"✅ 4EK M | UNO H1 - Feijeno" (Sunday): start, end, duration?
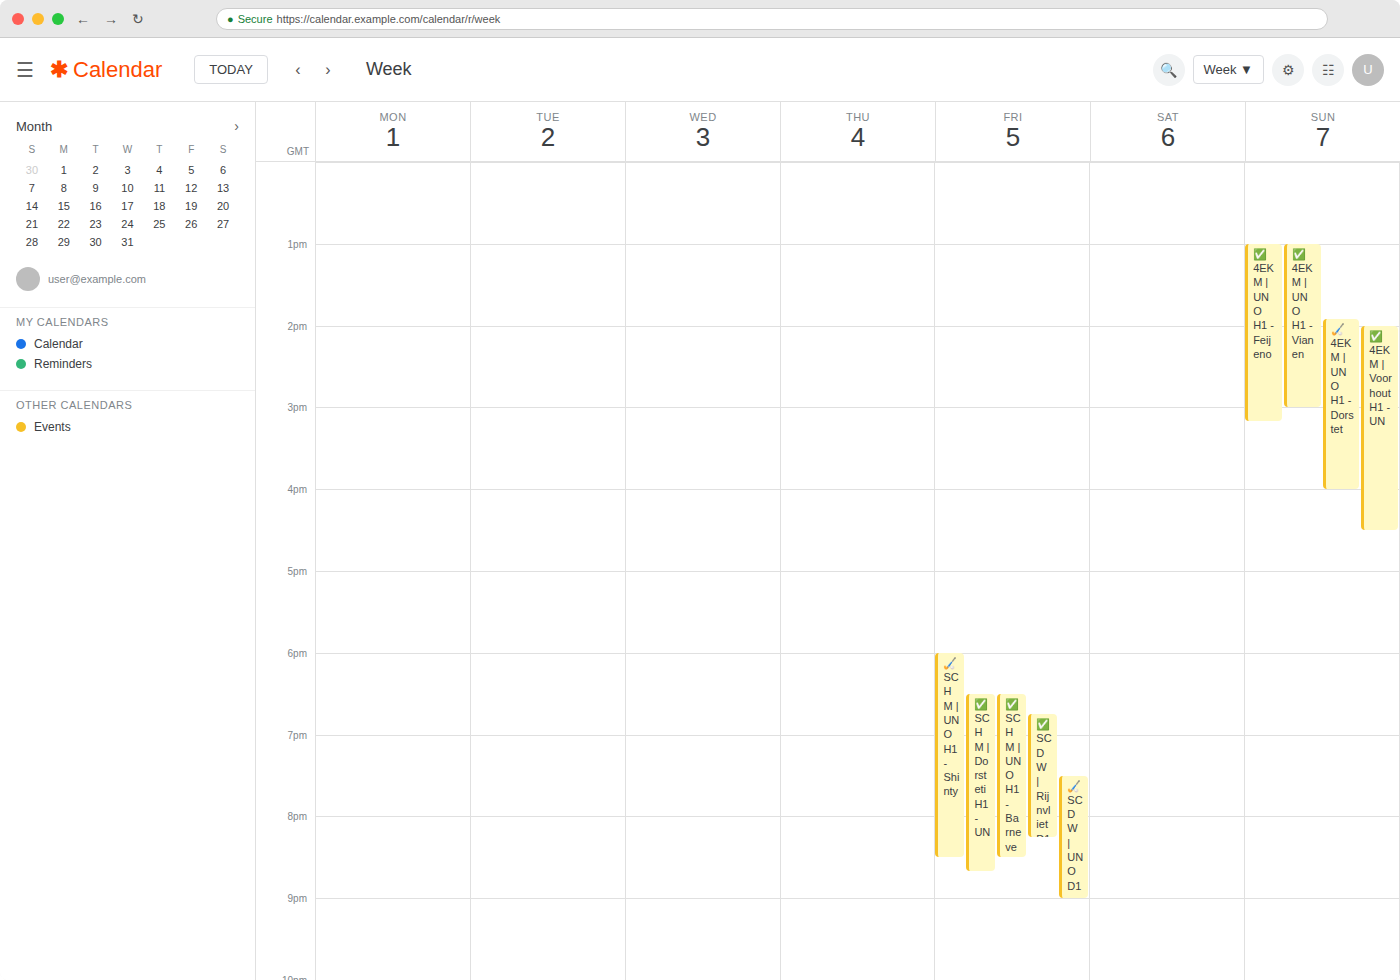
1:00 PM to 3:10 PM, 2 hours 10 minutes